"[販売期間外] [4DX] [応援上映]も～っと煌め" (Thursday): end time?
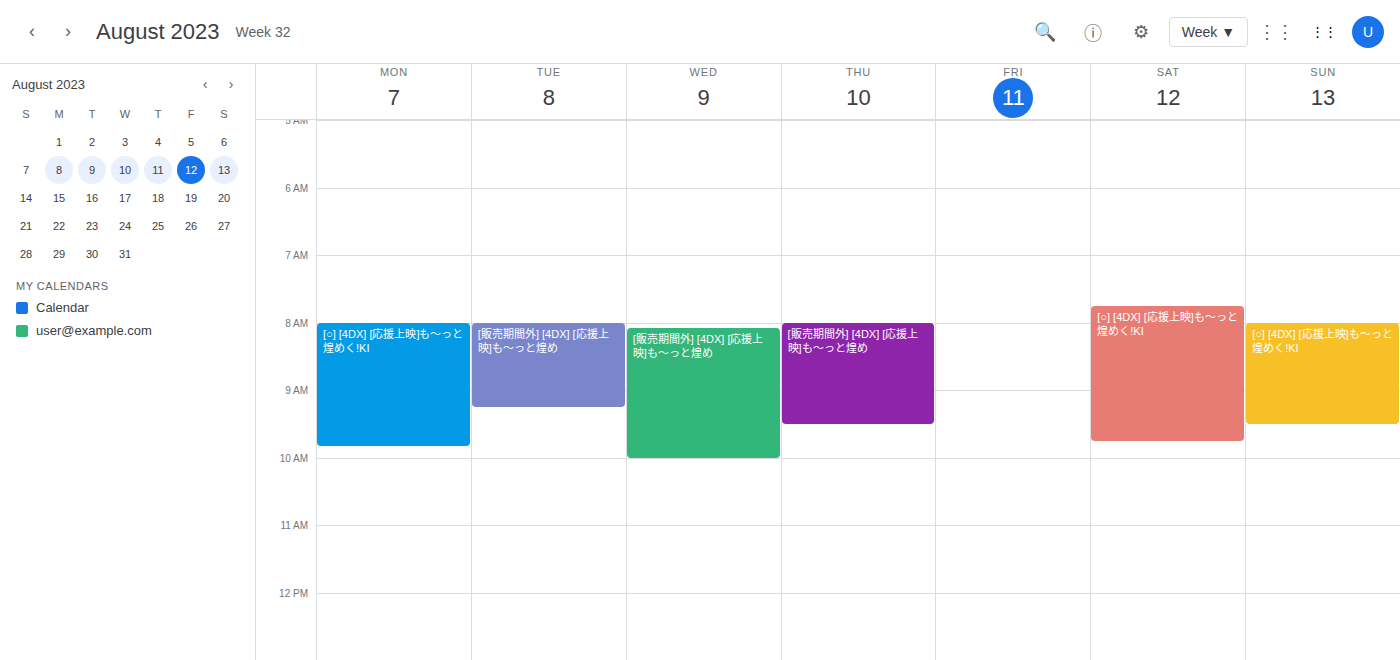
9:30 AM